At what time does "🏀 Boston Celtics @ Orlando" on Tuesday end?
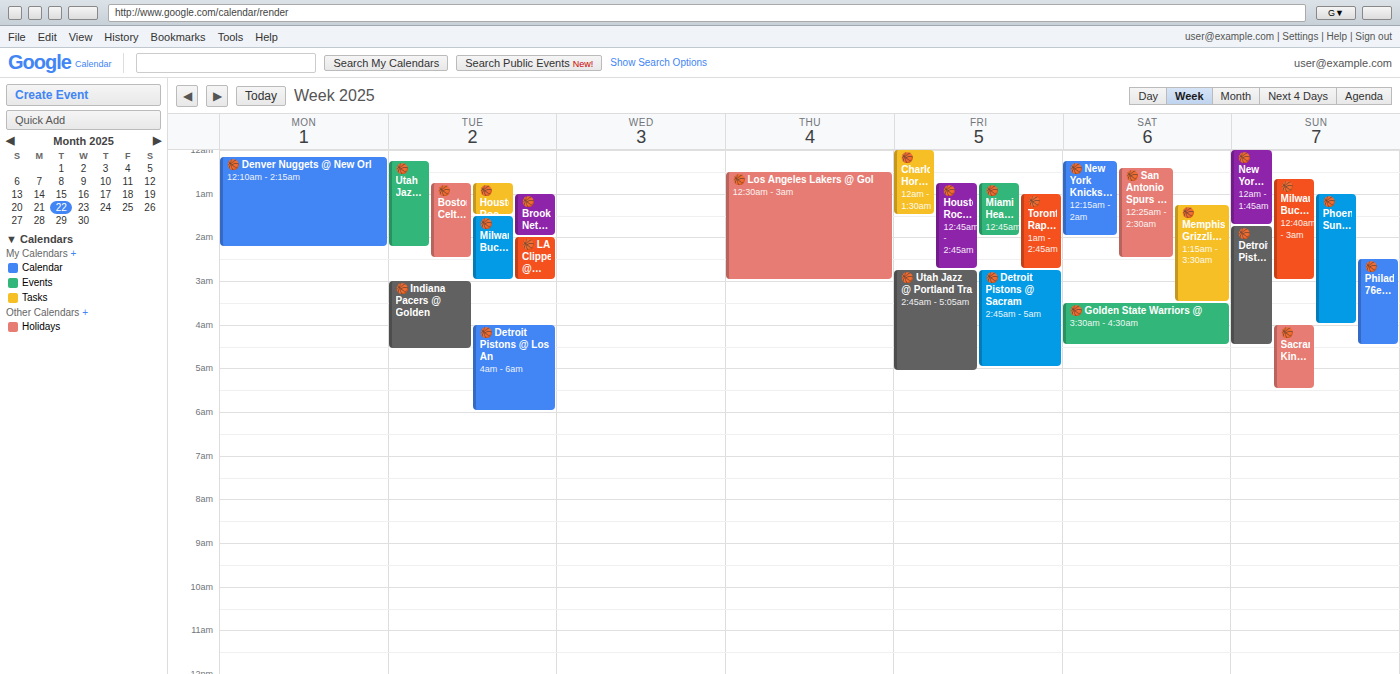
2:30 AM